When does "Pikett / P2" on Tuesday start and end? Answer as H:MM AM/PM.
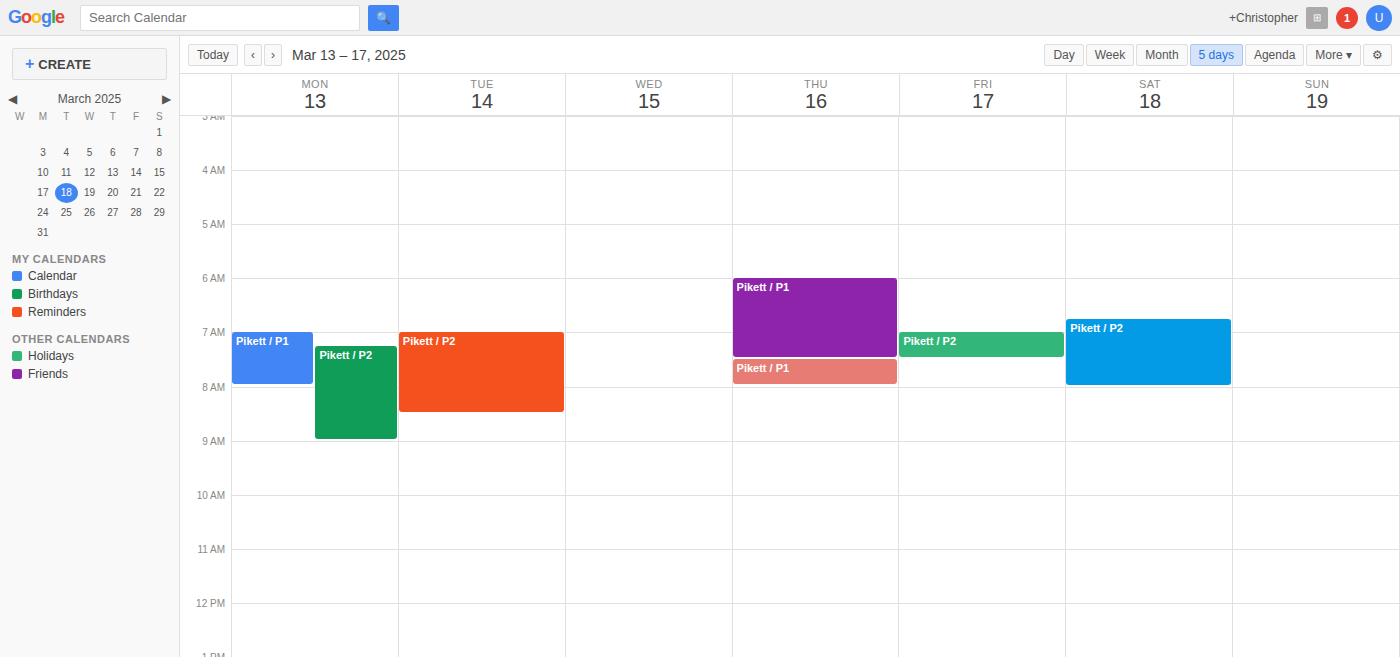
7:00 AM to 8:30 AM